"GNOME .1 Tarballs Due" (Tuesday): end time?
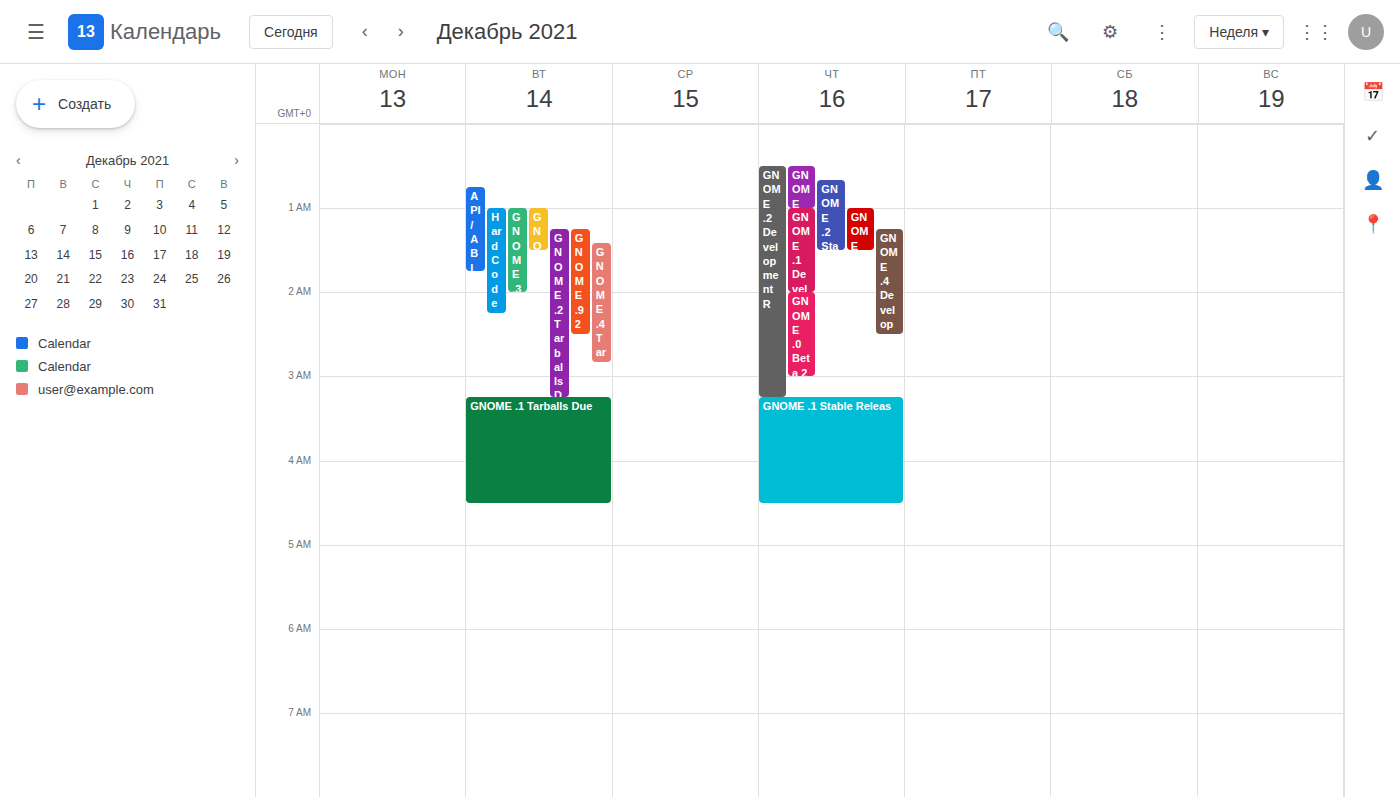
4:30 AM